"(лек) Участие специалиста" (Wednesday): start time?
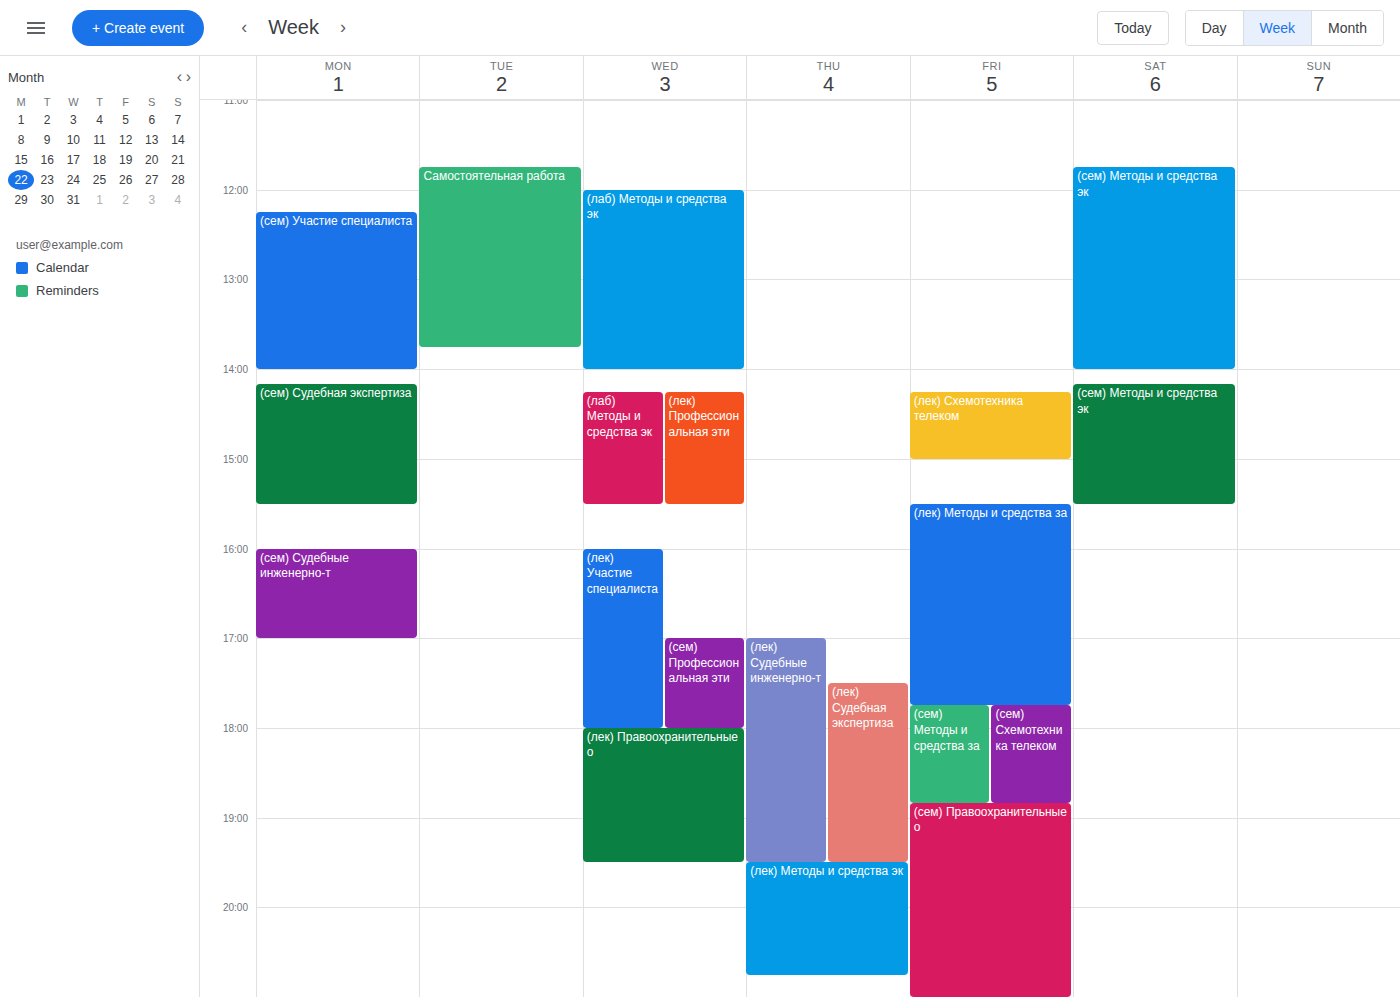
4:00 PM